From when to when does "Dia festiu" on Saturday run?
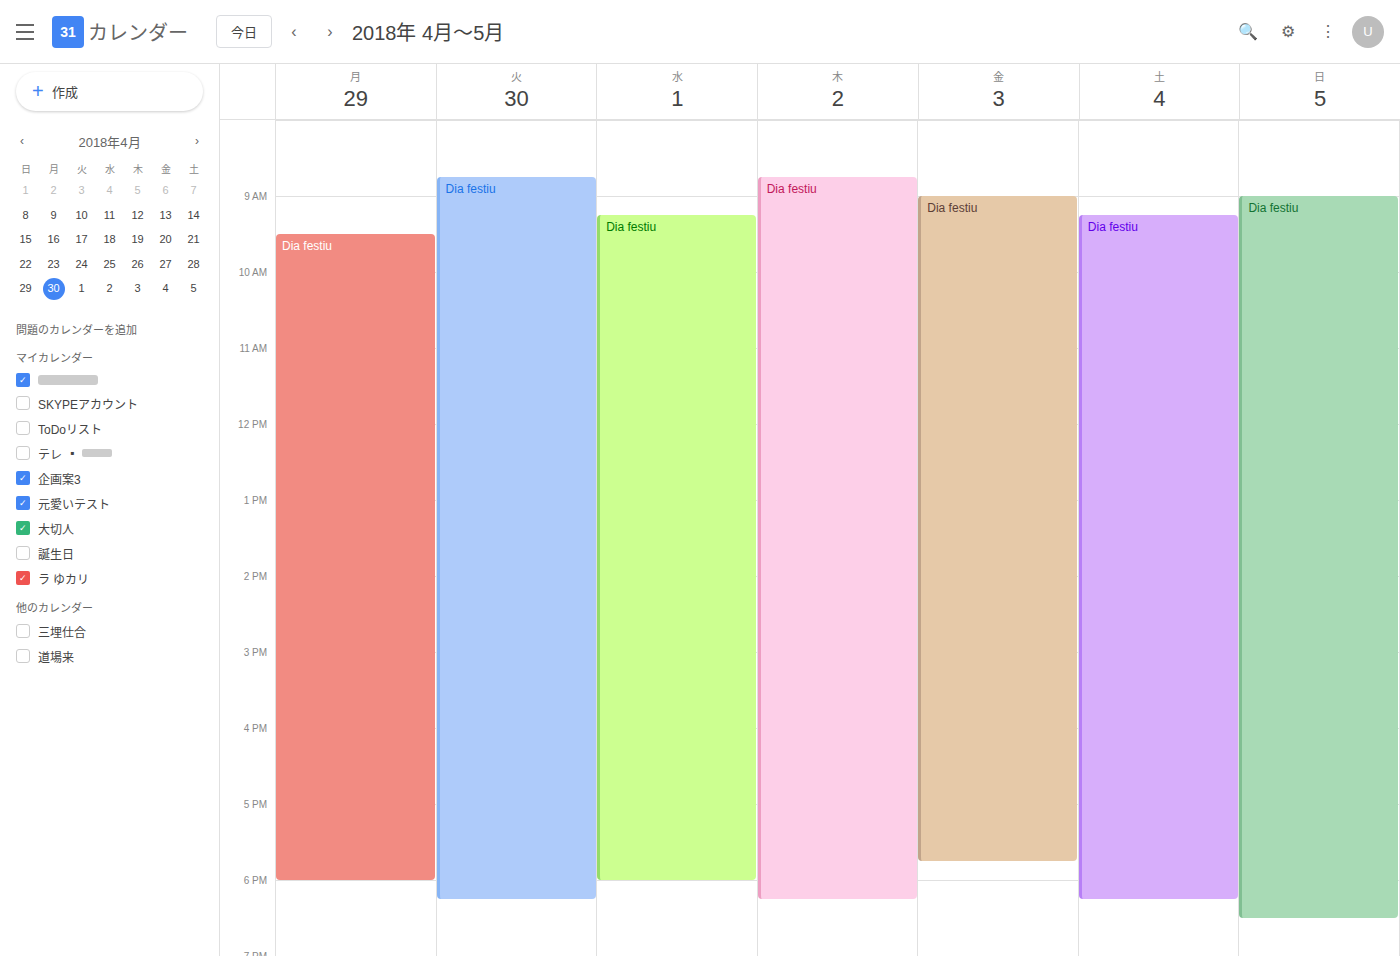
9:15 AM to 6:15 PM